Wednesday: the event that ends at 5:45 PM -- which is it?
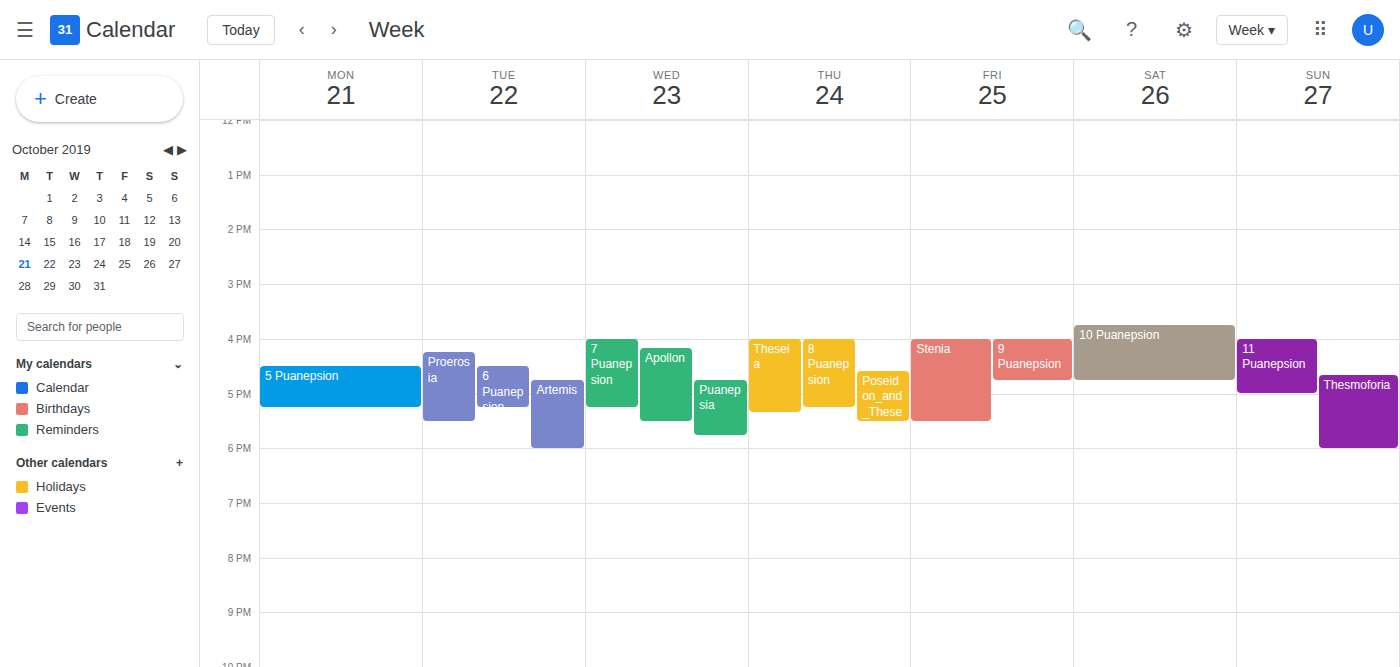
"Puanepsia"